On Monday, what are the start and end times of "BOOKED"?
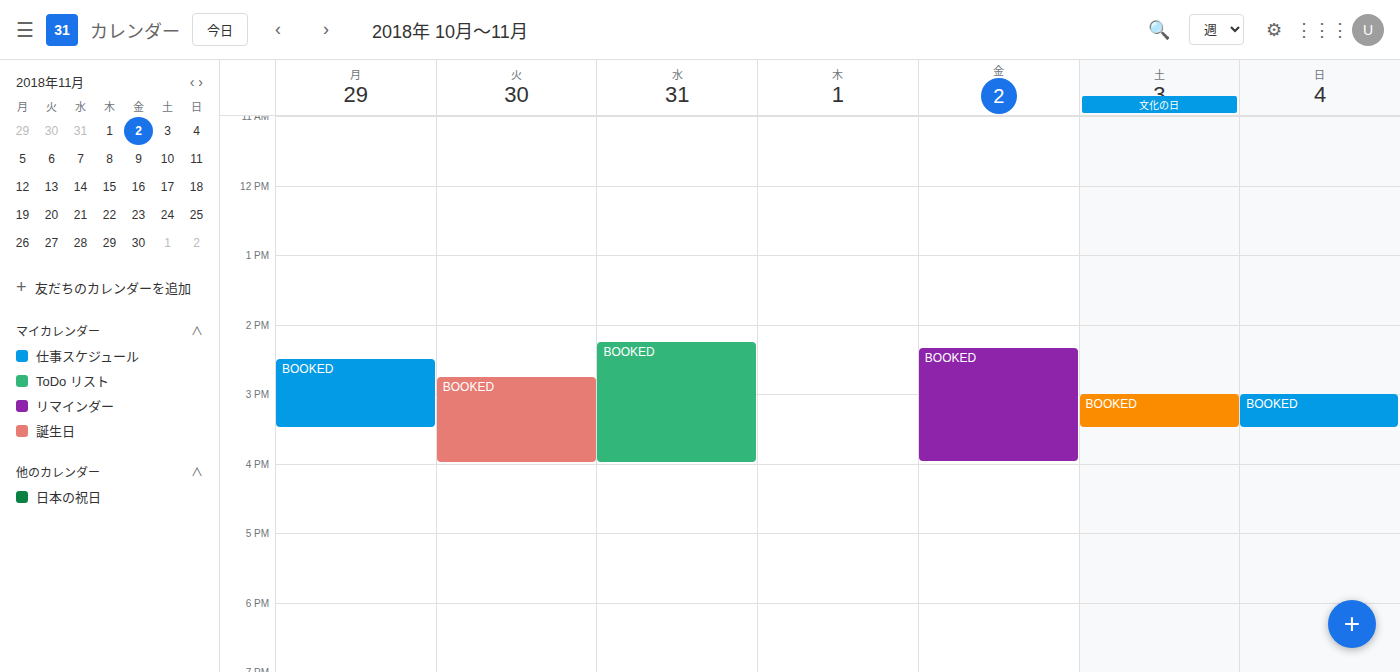
2:30 PM to 3:30 PM